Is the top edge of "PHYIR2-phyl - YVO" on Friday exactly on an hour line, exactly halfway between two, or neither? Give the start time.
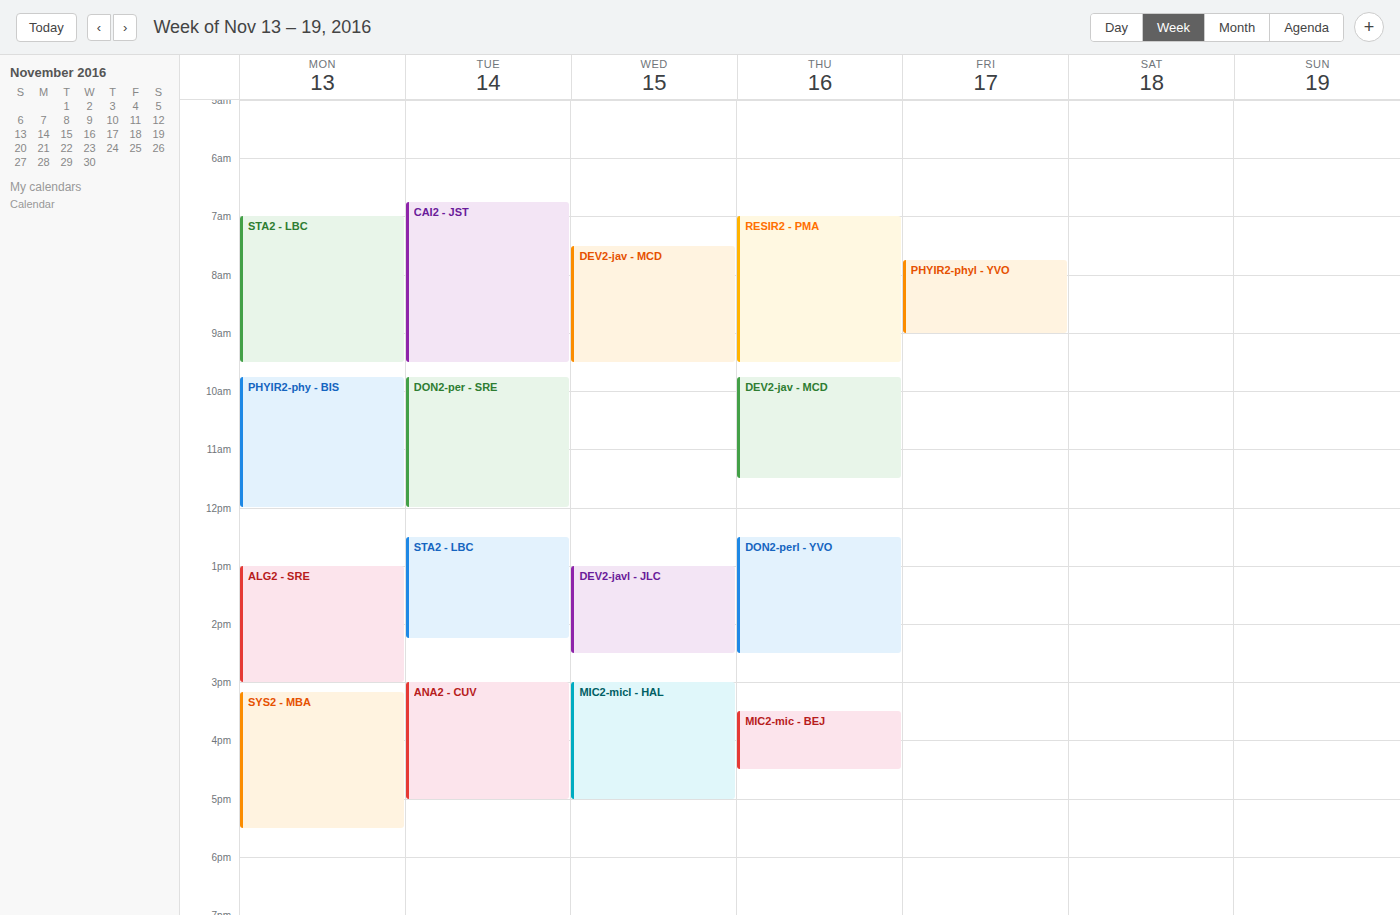
7:45 AM -- neither: three quarters of the way from the 7 AM line to the 8 AM line.